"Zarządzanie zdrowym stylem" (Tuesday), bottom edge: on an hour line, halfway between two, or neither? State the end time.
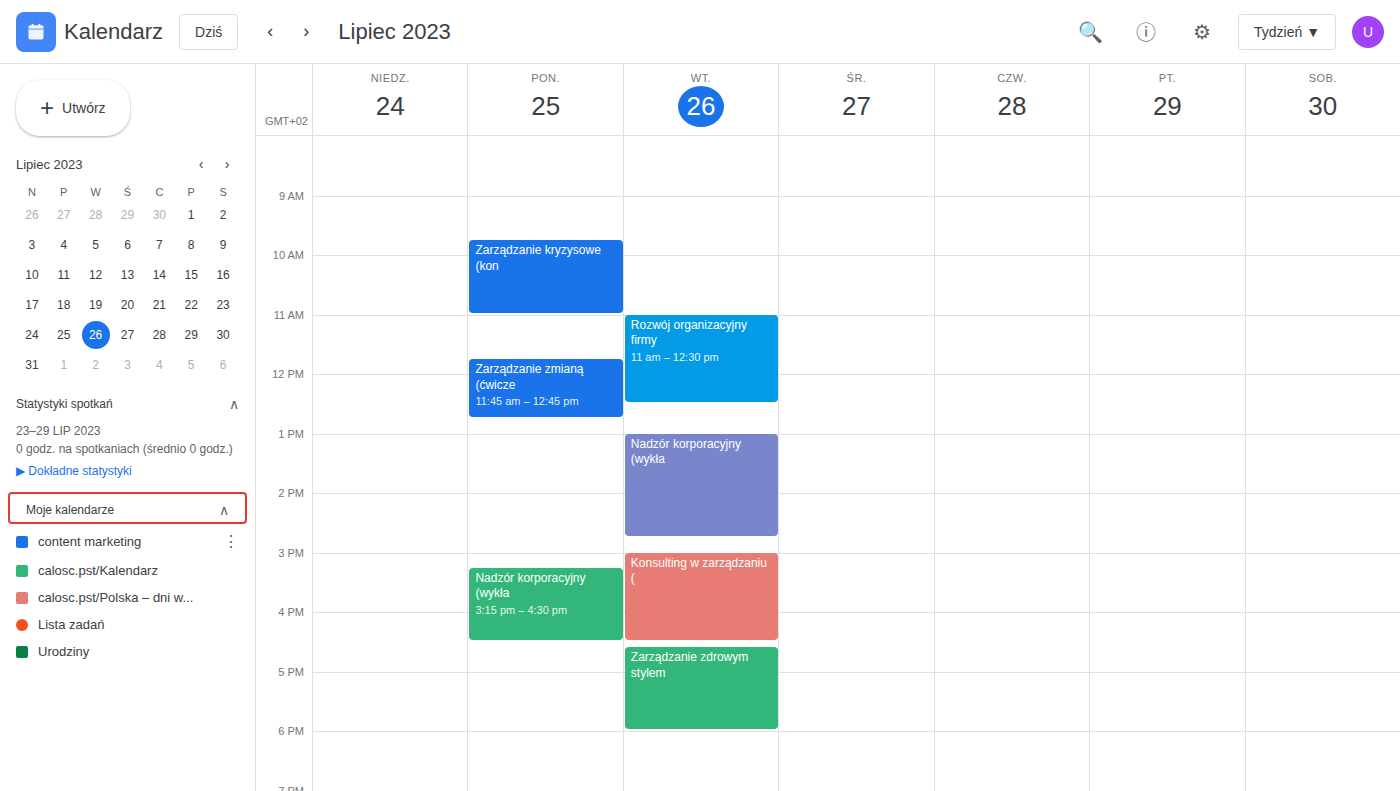
6:00 PM -- exactly on the 6 PM line.